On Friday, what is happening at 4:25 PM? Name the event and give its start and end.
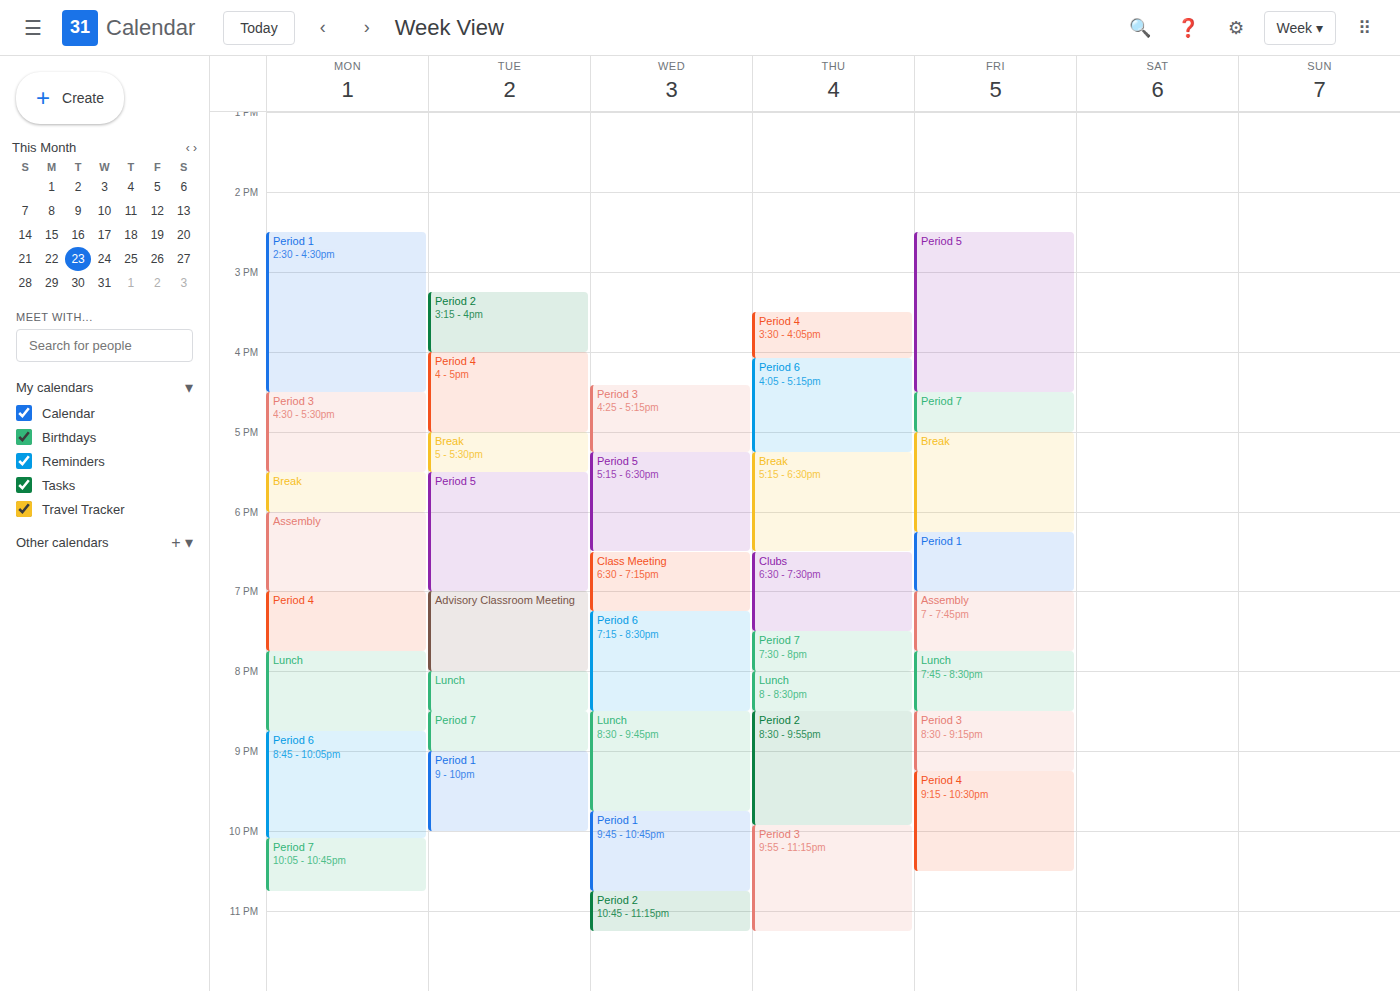
"Period 5", 2:30 PM to 4:30 PM